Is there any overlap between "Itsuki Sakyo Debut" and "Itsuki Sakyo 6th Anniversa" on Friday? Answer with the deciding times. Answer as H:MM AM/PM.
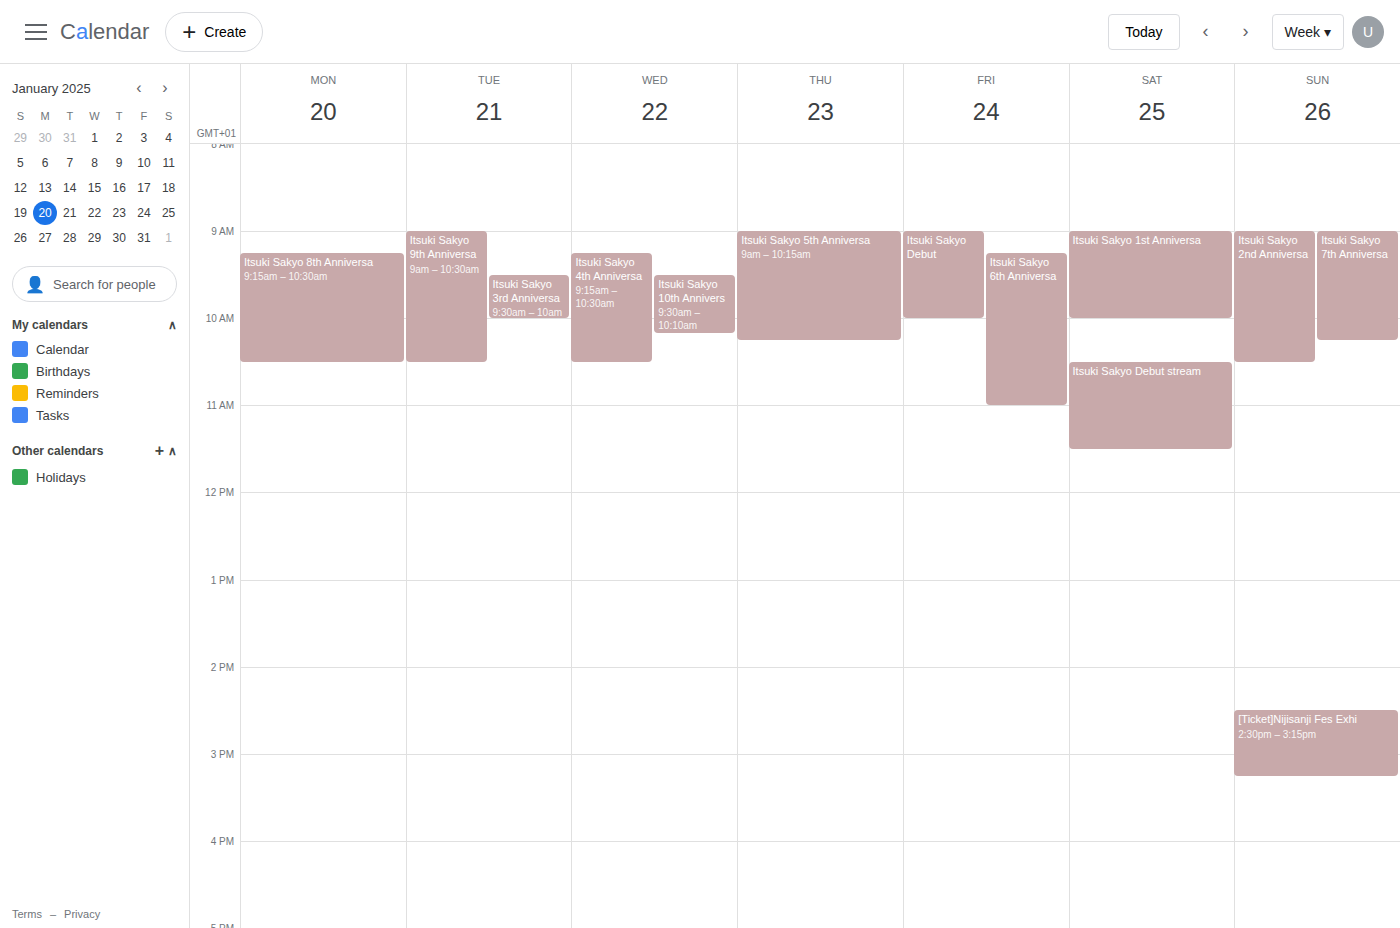
"Itsuki Sakyo 6th Anniversa" starts at 9:15 AM, before "Itsuki Sakyo Debut" ends at 10:00 AM -- they overlap.